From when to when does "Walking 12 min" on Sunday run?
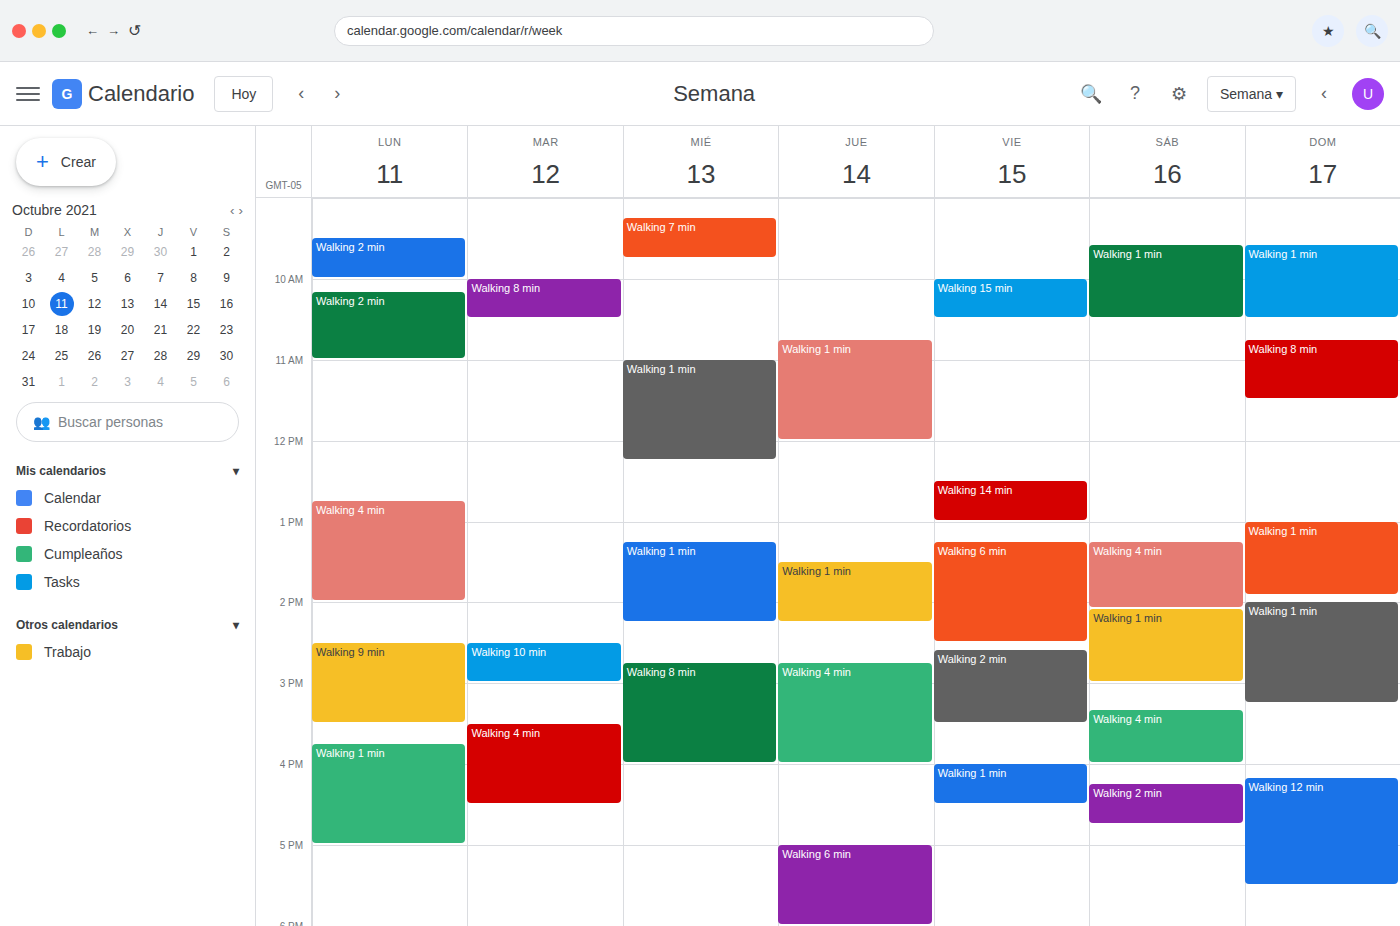
4:10 PM to 5:30 PM